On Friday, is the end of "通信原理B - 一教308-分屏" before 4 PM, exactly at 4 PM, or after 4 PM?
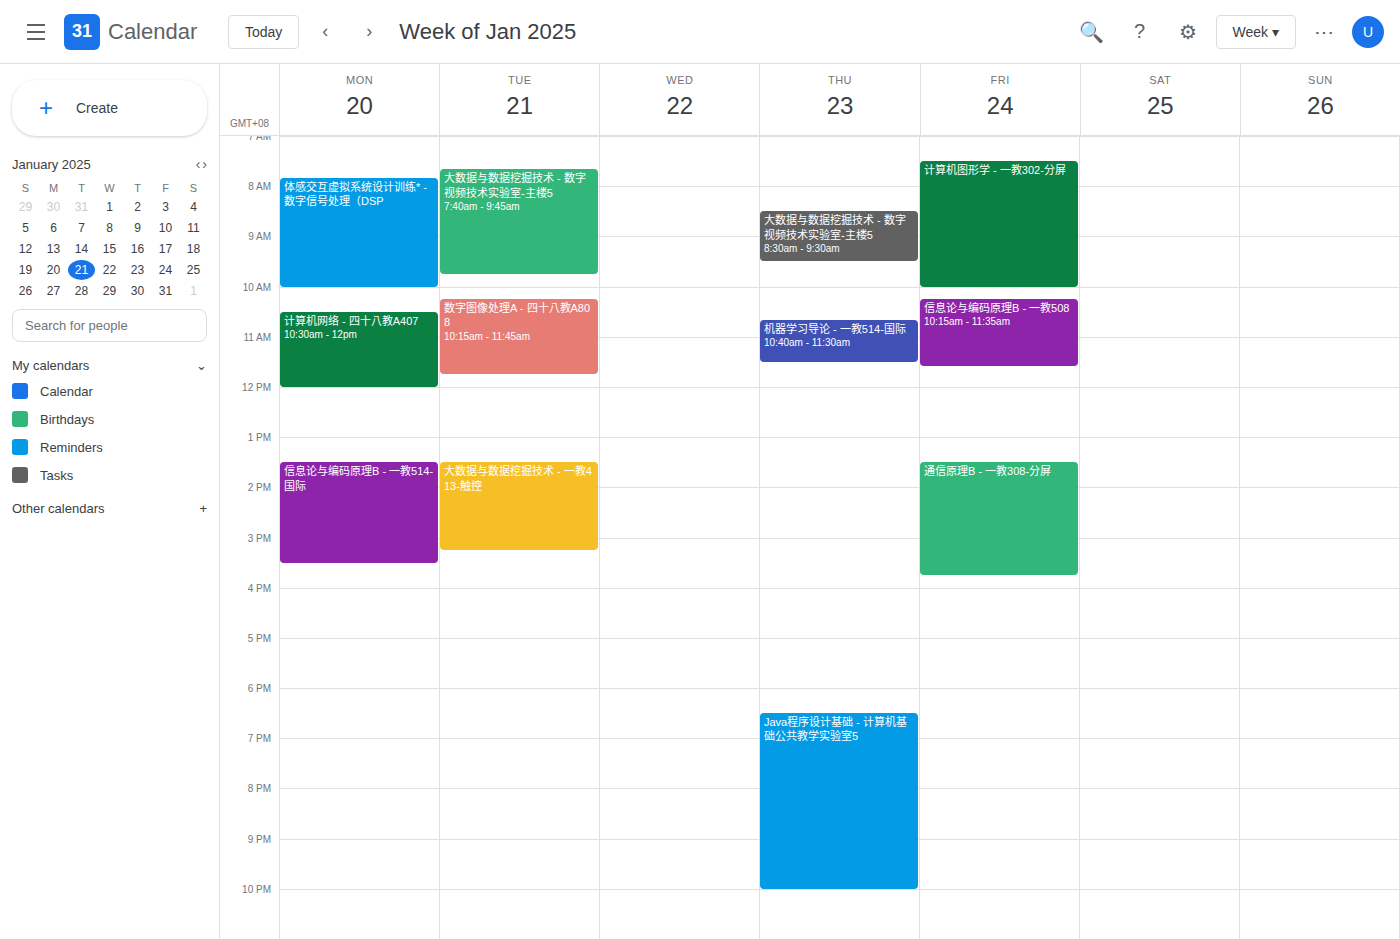
3:45 PM -- before 4 PM, 15 minutes above the 4 PM line.